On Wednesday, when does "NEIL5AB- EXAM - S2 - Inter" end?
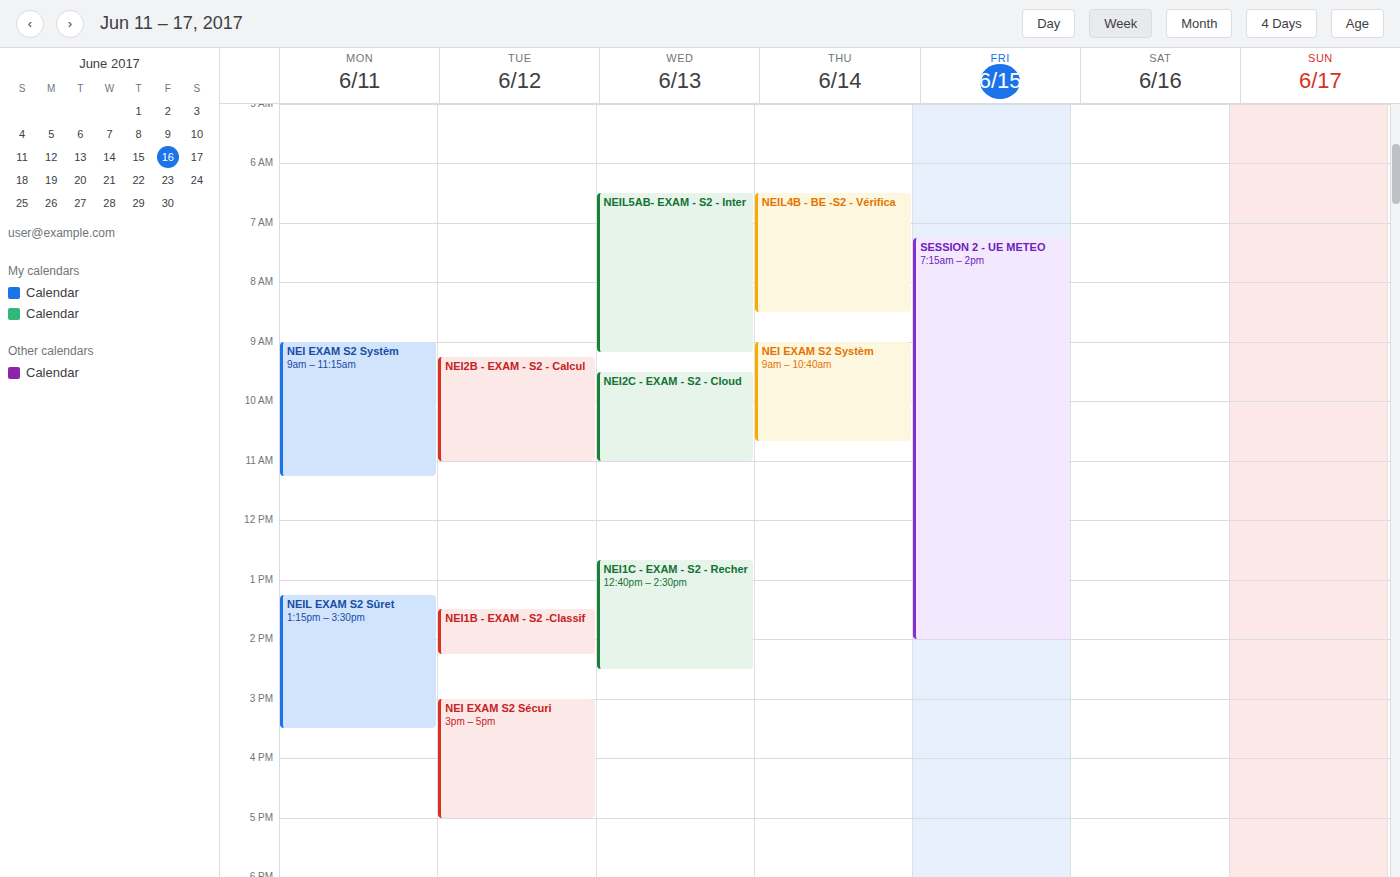
09:10